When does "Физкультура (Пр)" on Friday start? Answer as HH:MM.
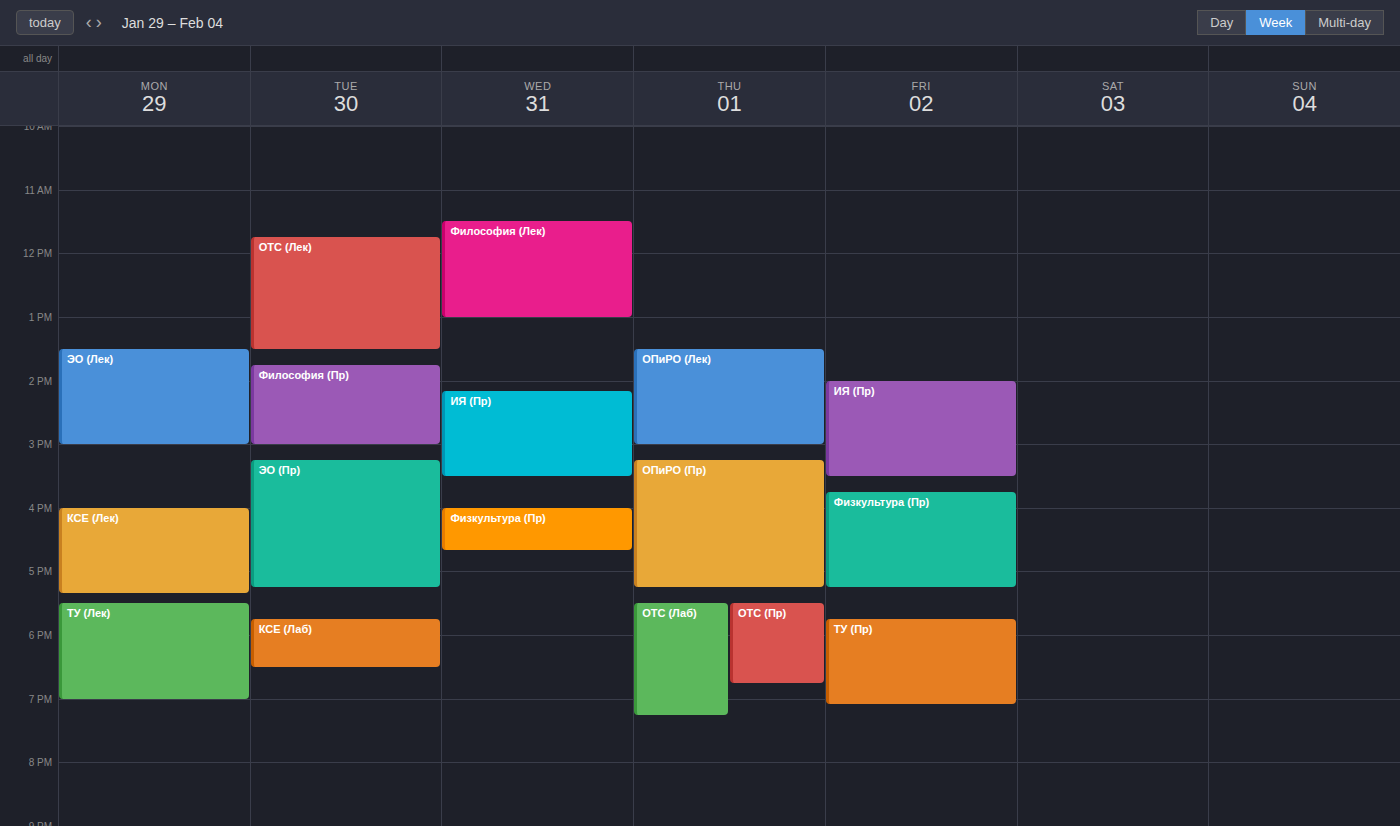
15:45